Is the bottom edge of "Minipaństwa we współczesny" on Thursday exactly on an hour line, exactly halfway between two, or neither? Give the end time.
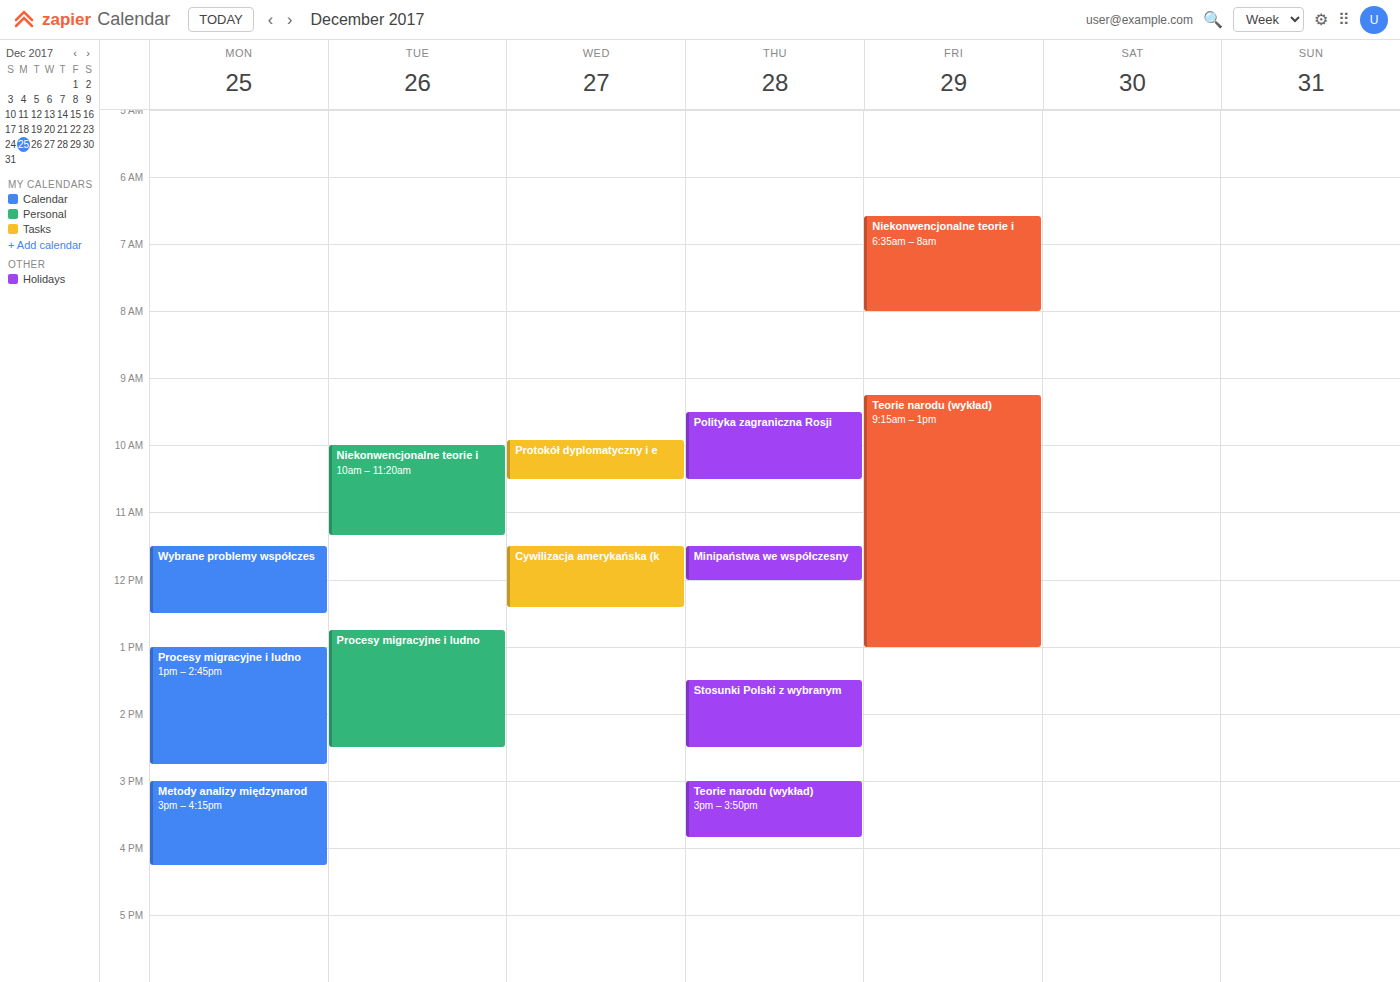
12:00 PM -- exactly on the 12 PM line.